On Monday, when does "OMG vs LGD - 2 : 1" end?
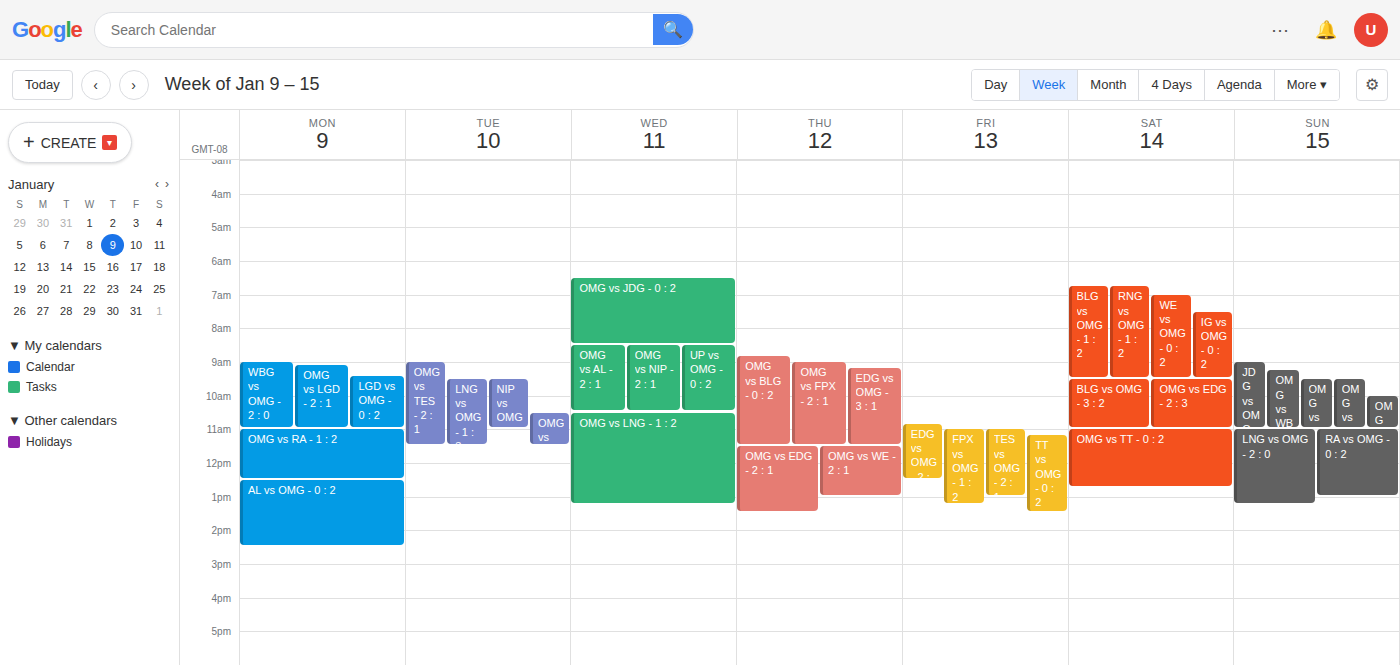
11:00 AM